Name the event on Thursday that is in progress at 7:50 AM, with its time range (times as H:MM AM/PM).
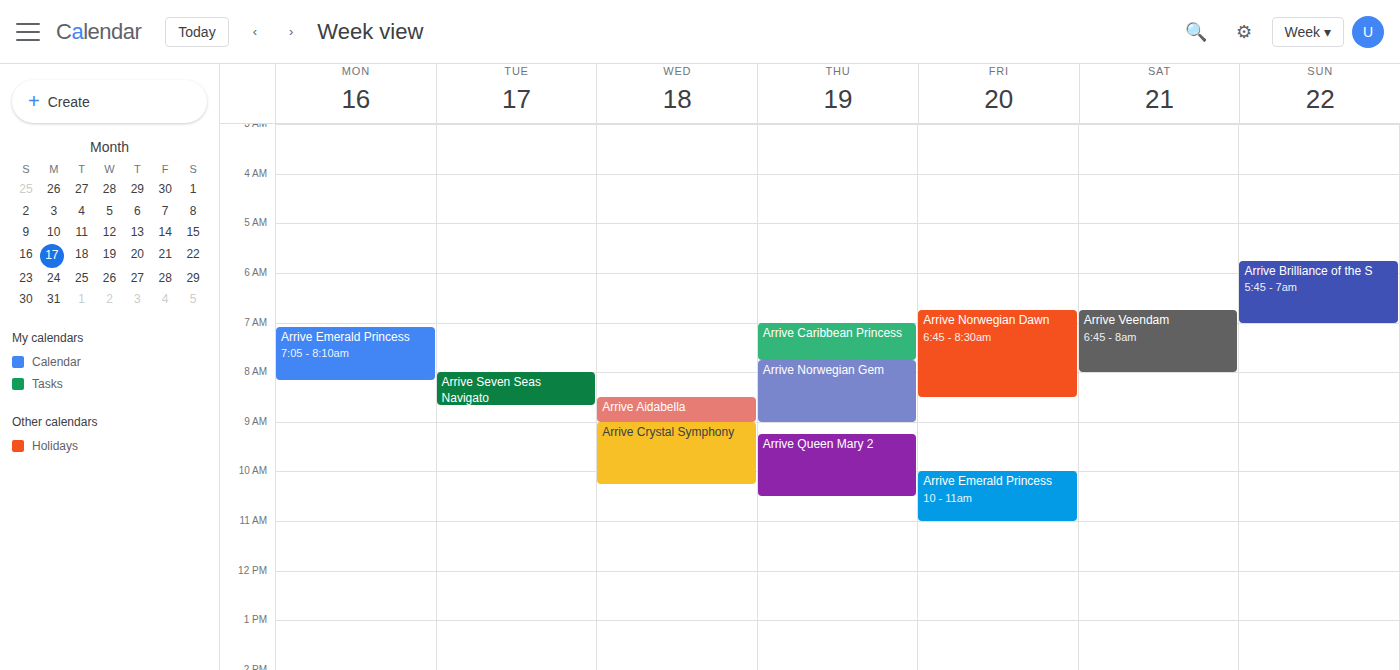
"Arrive Norwegian Gem", 7:45 AM to 9:00 AM